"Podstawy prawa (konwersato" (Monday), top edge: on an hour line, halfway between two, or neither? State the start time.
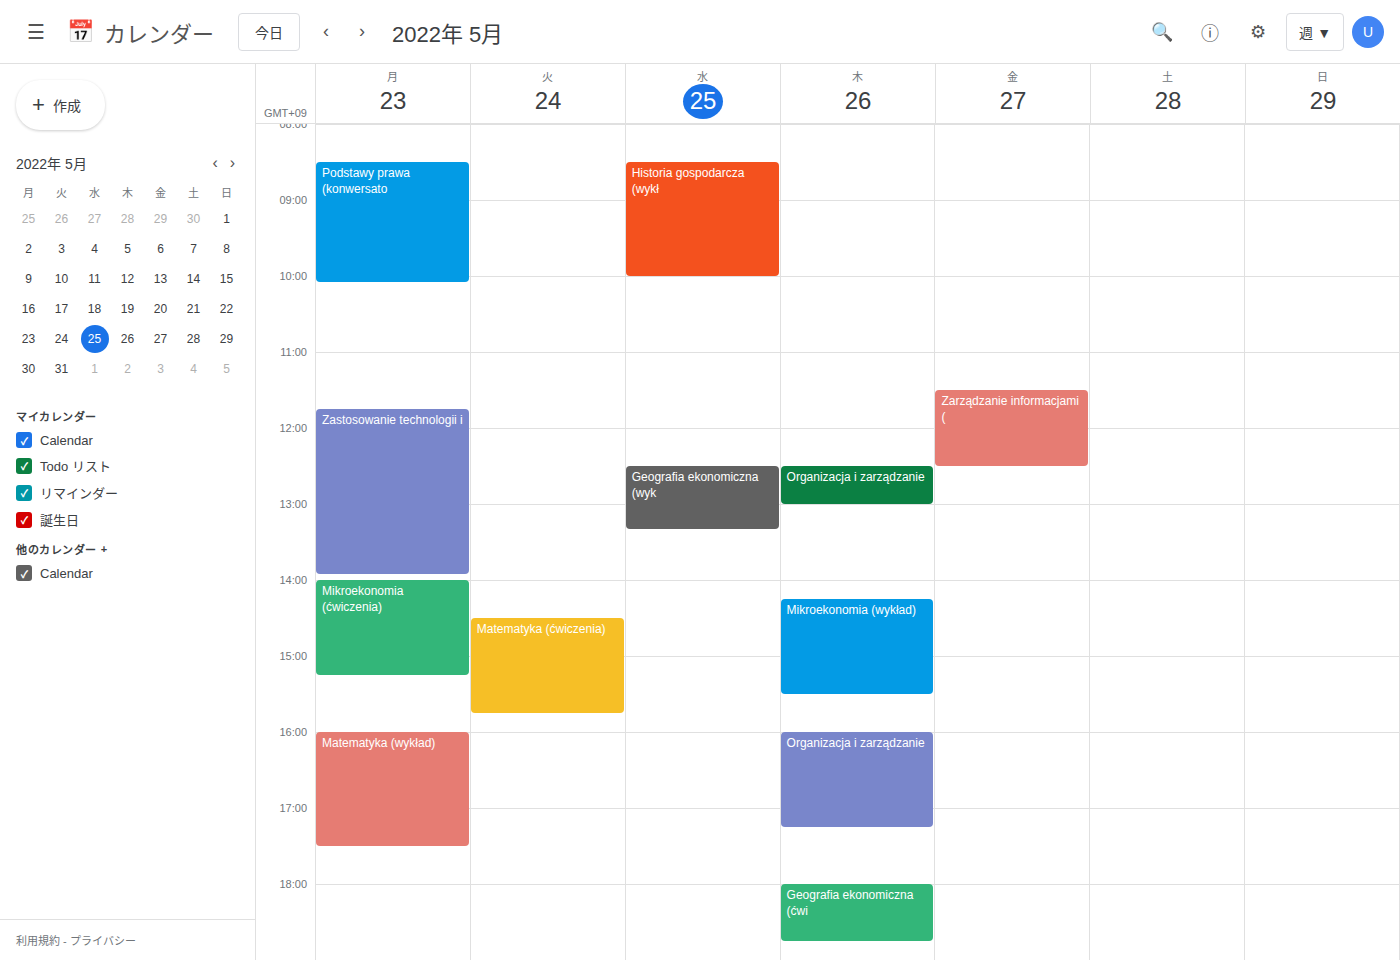
8:30 AM -- halfway between the 8 AM and 9 AM lines.